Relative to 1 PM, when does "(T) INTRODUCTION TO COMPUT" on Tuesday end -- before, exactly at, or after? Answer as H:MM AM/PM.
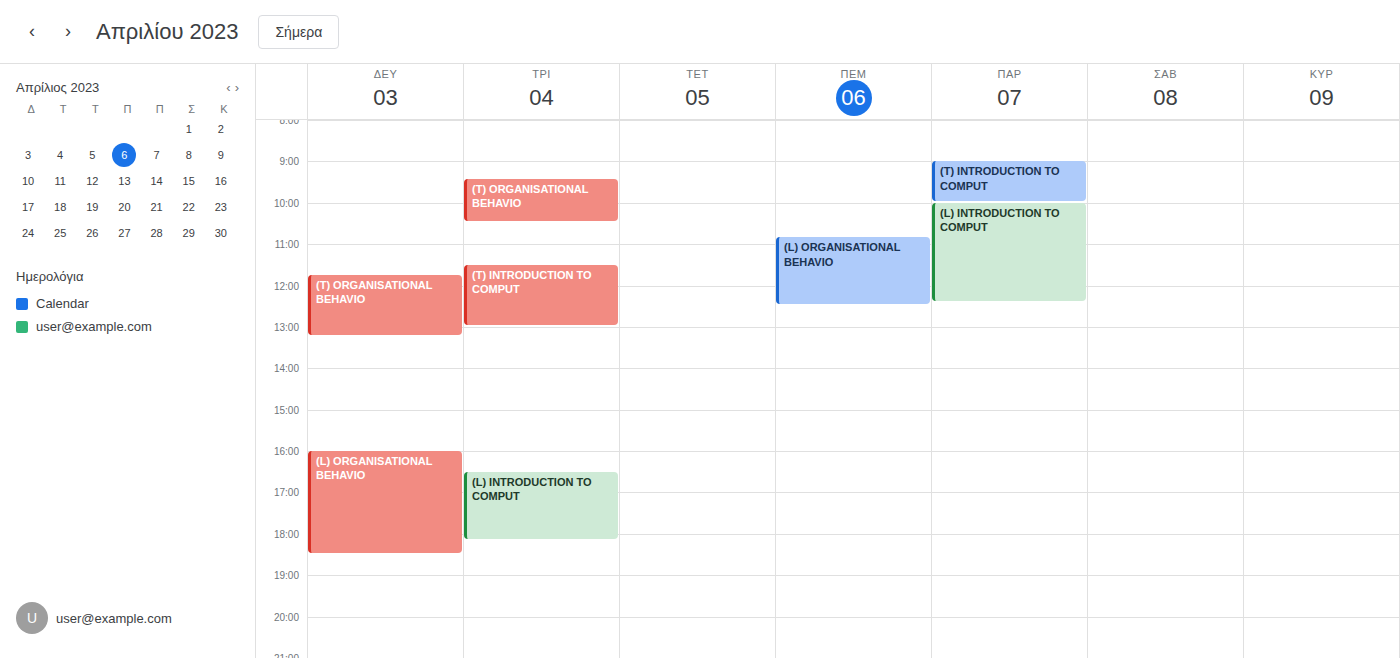
1:00 PM -- exactly at 1 PM, on the 1 PM line.